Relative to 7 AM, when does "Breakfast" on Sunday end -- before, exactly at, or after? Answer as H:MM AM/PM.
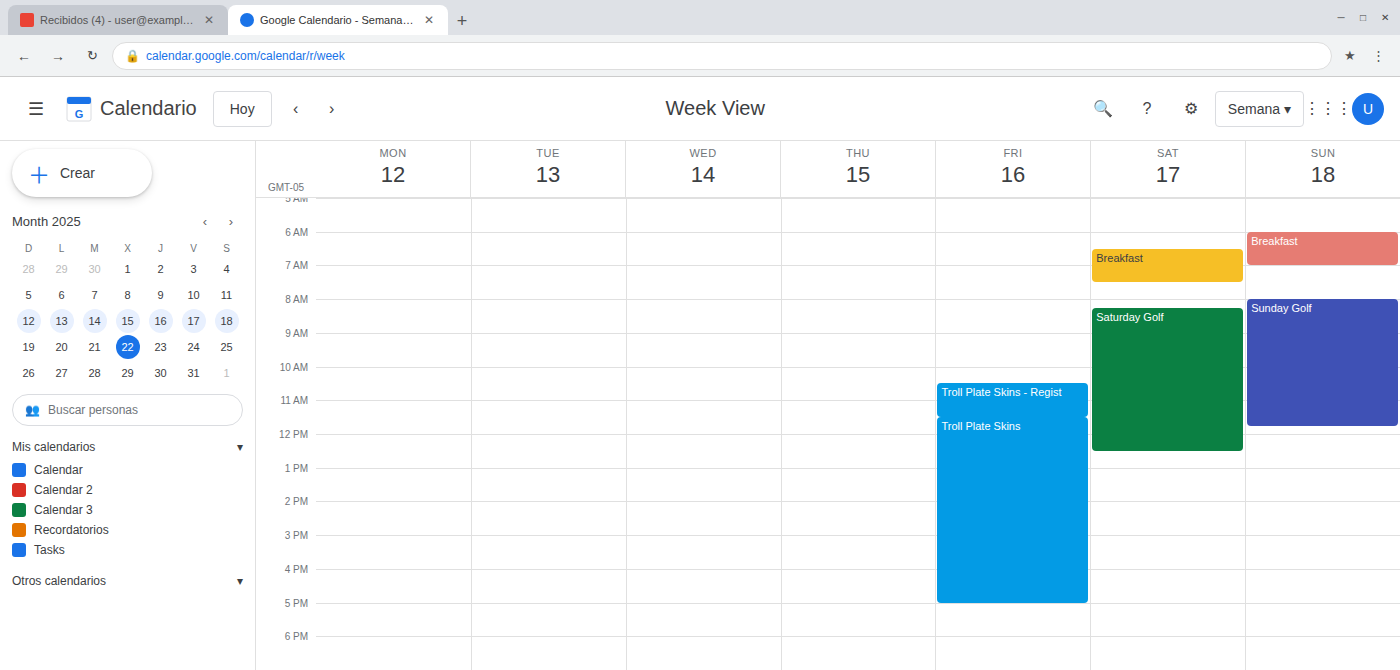
7:00 AM -- exactly at 7 AM, on the 7 AM line.